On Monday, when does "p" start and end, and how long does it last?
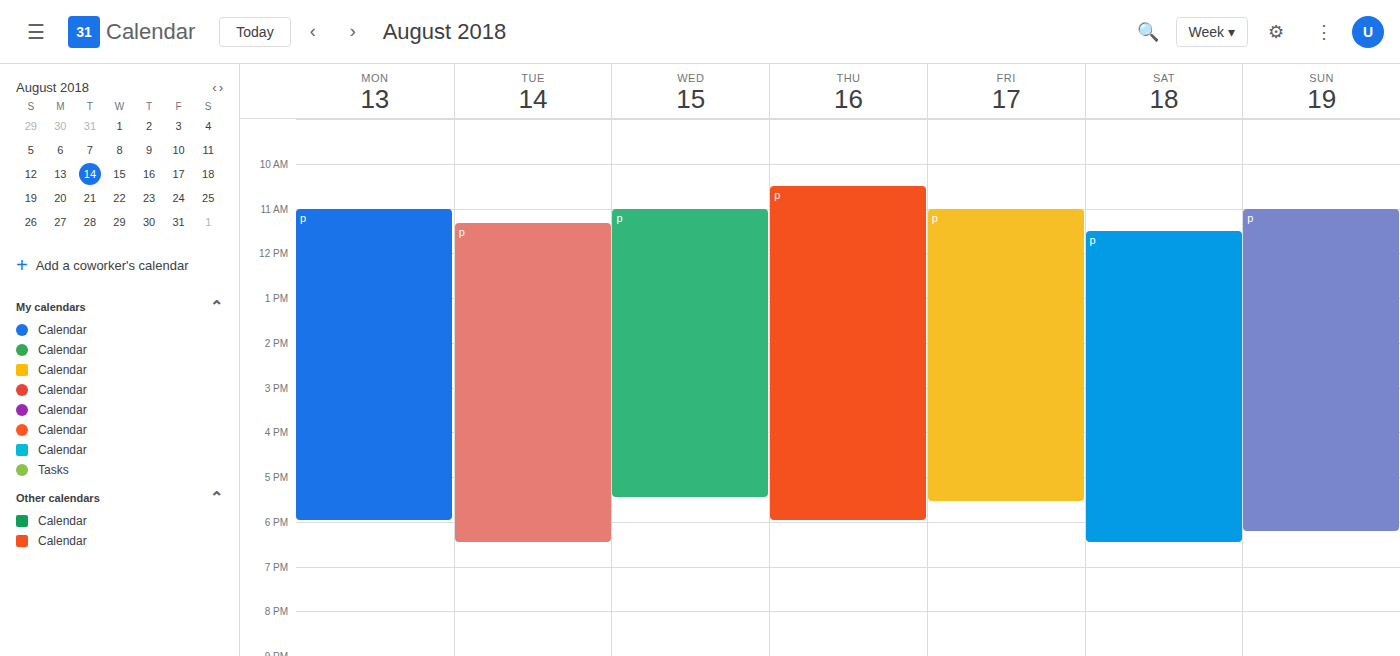
11:00 AM to 6:00 PM, 7 hours